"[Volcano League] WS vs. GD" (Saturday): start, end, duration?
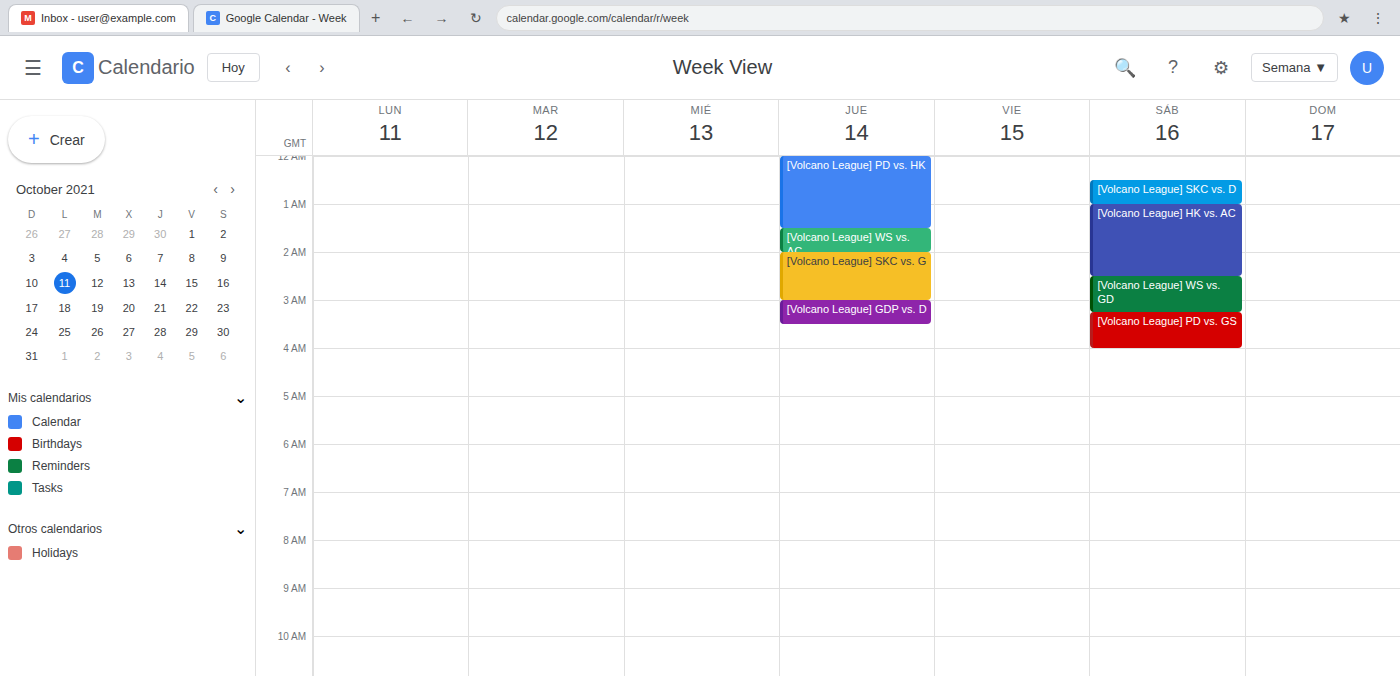
2:30 AM to 3:15 AM, 45 minutes